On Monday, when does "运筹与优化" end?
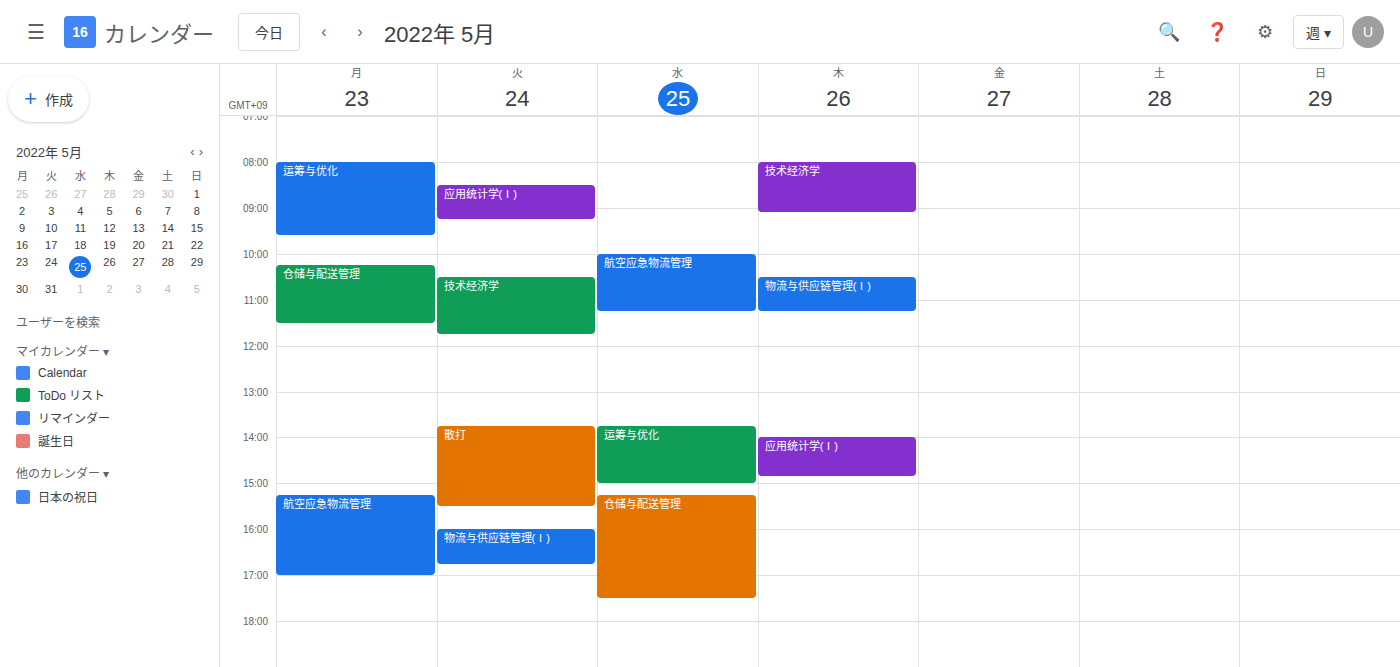
9:35 AM